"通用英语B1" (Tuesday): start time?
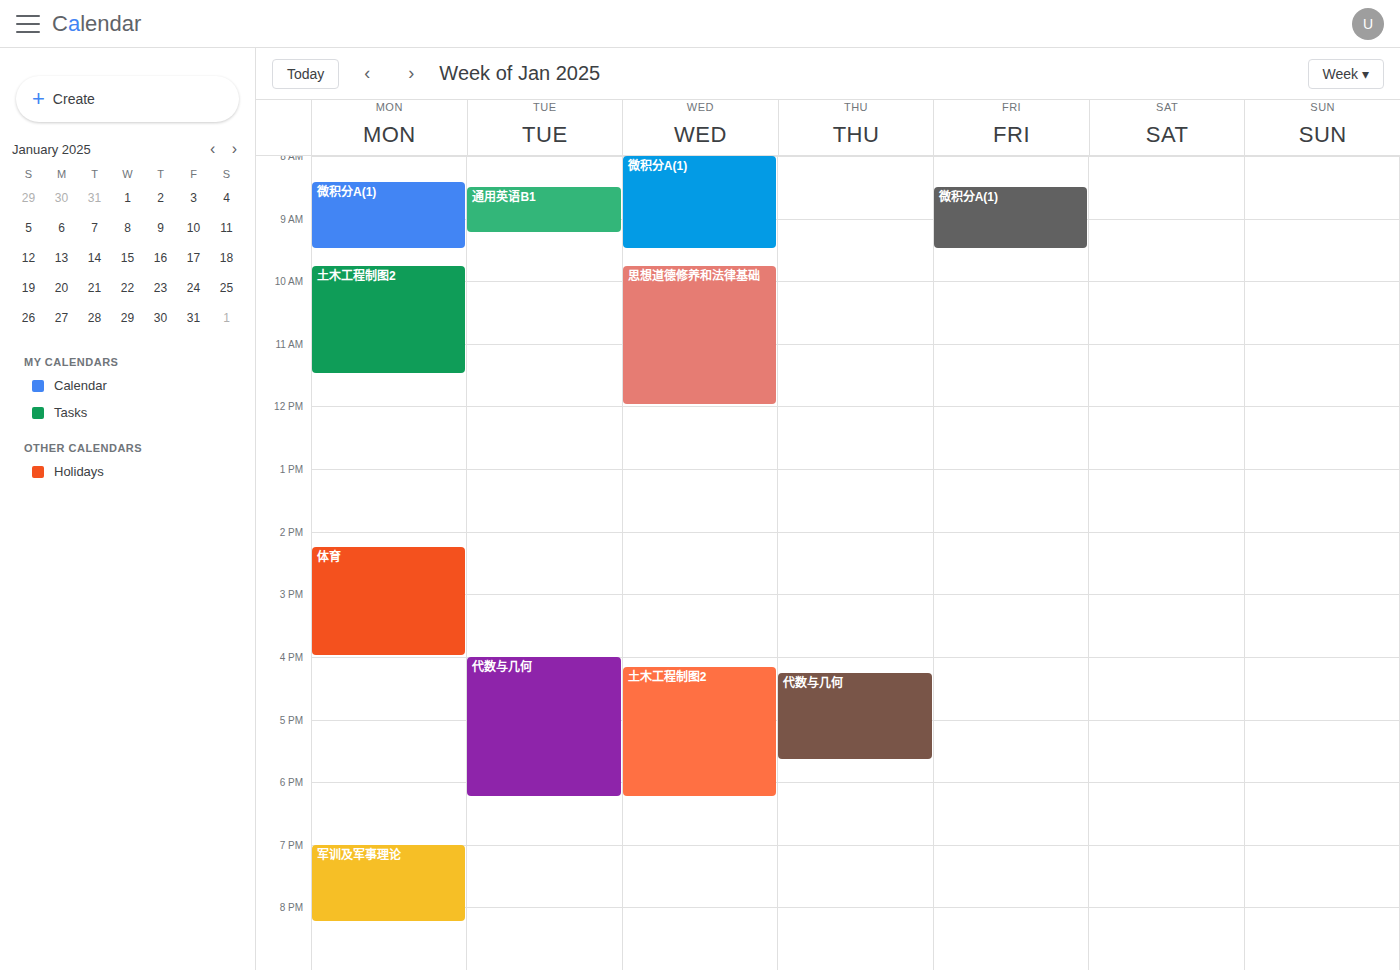
8:30 AM